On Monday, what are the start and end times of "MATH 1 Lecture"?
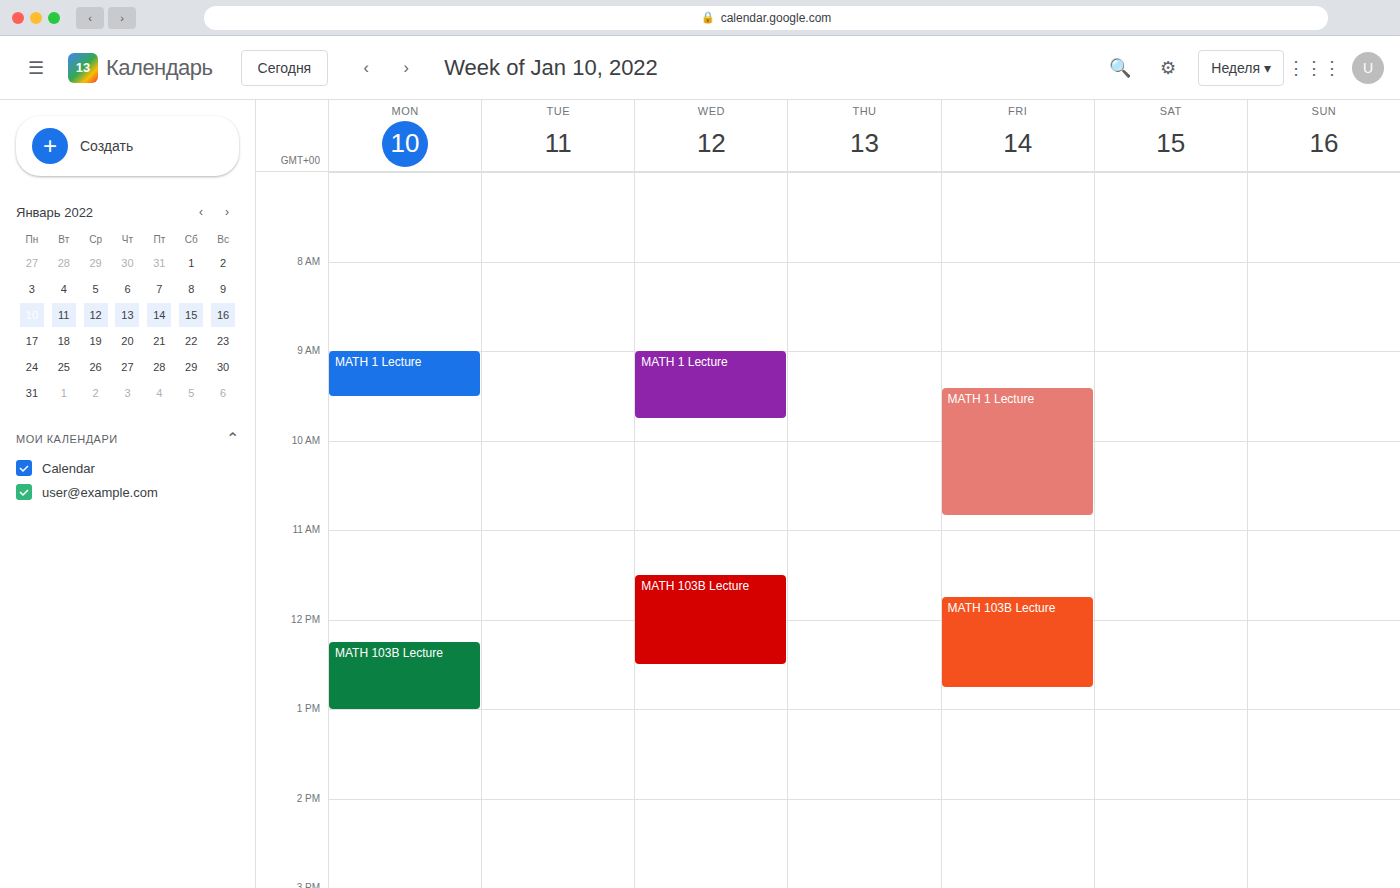
09:00 to 09:30